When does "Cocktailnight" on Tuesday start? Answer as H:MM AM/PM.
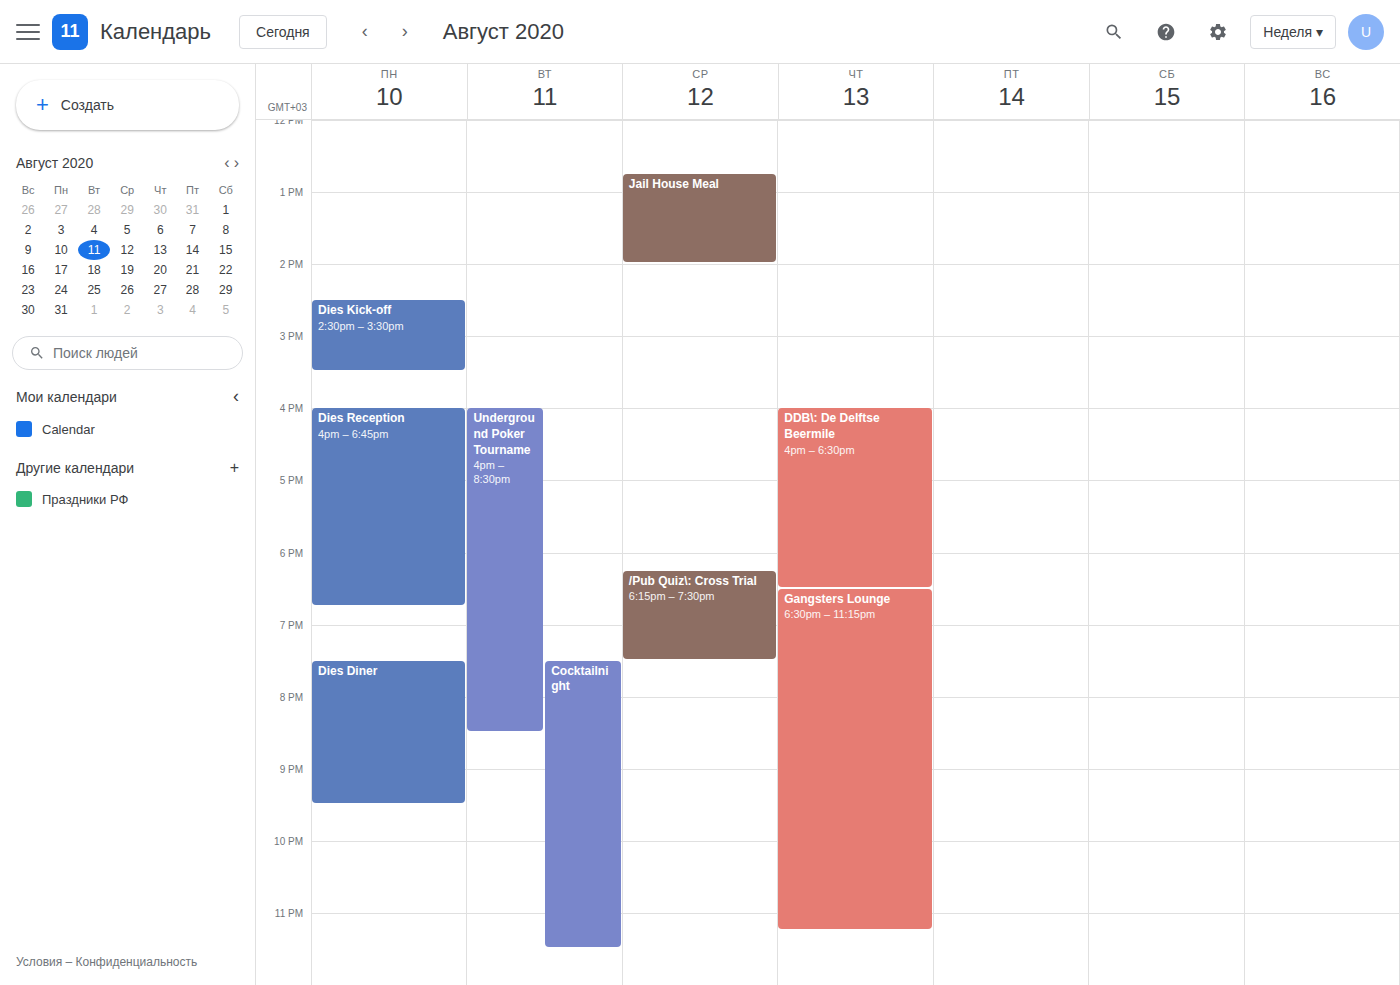
7:30 PM